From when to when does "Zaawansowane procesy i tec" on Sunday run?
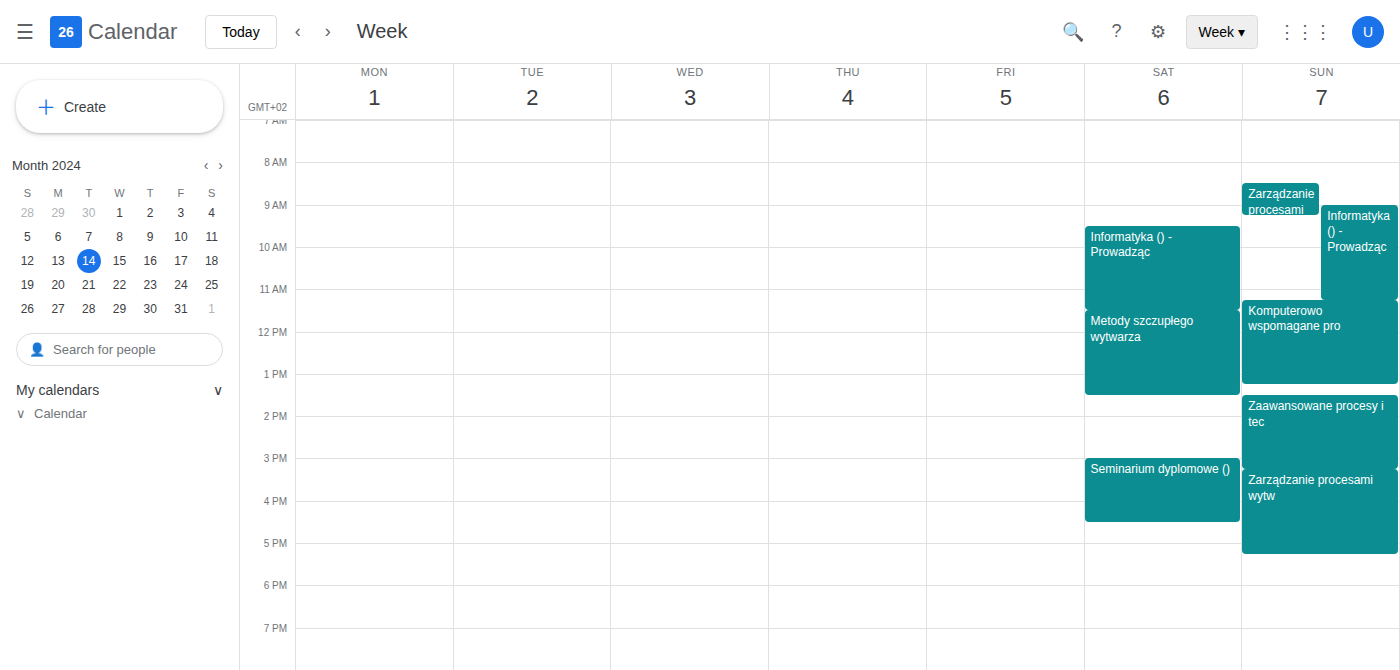
1:30 PM to 3:15 PM